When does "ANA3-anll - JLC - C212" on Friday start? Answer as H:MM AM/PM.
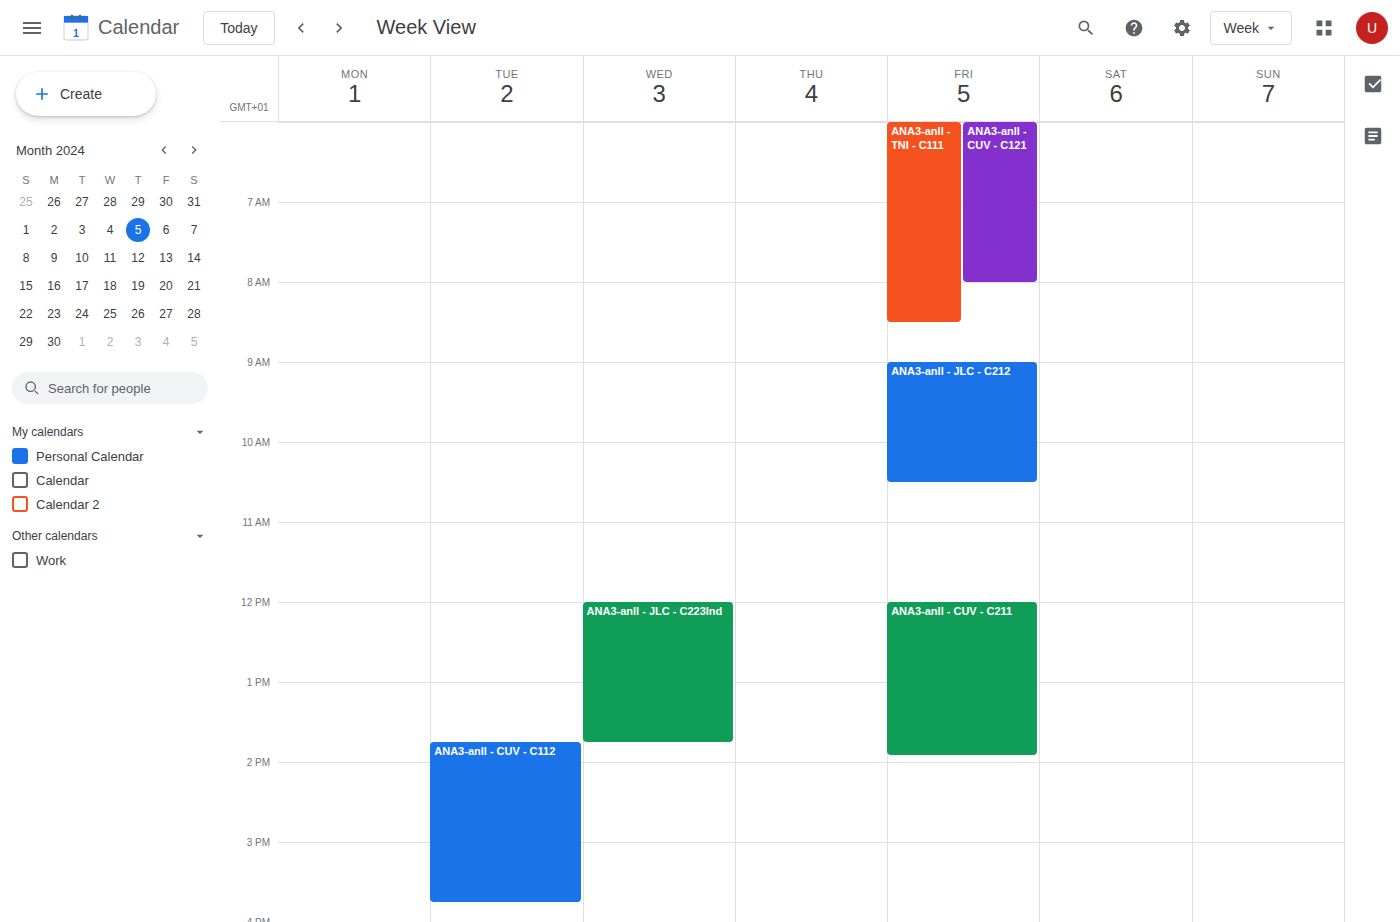
9:00 AM